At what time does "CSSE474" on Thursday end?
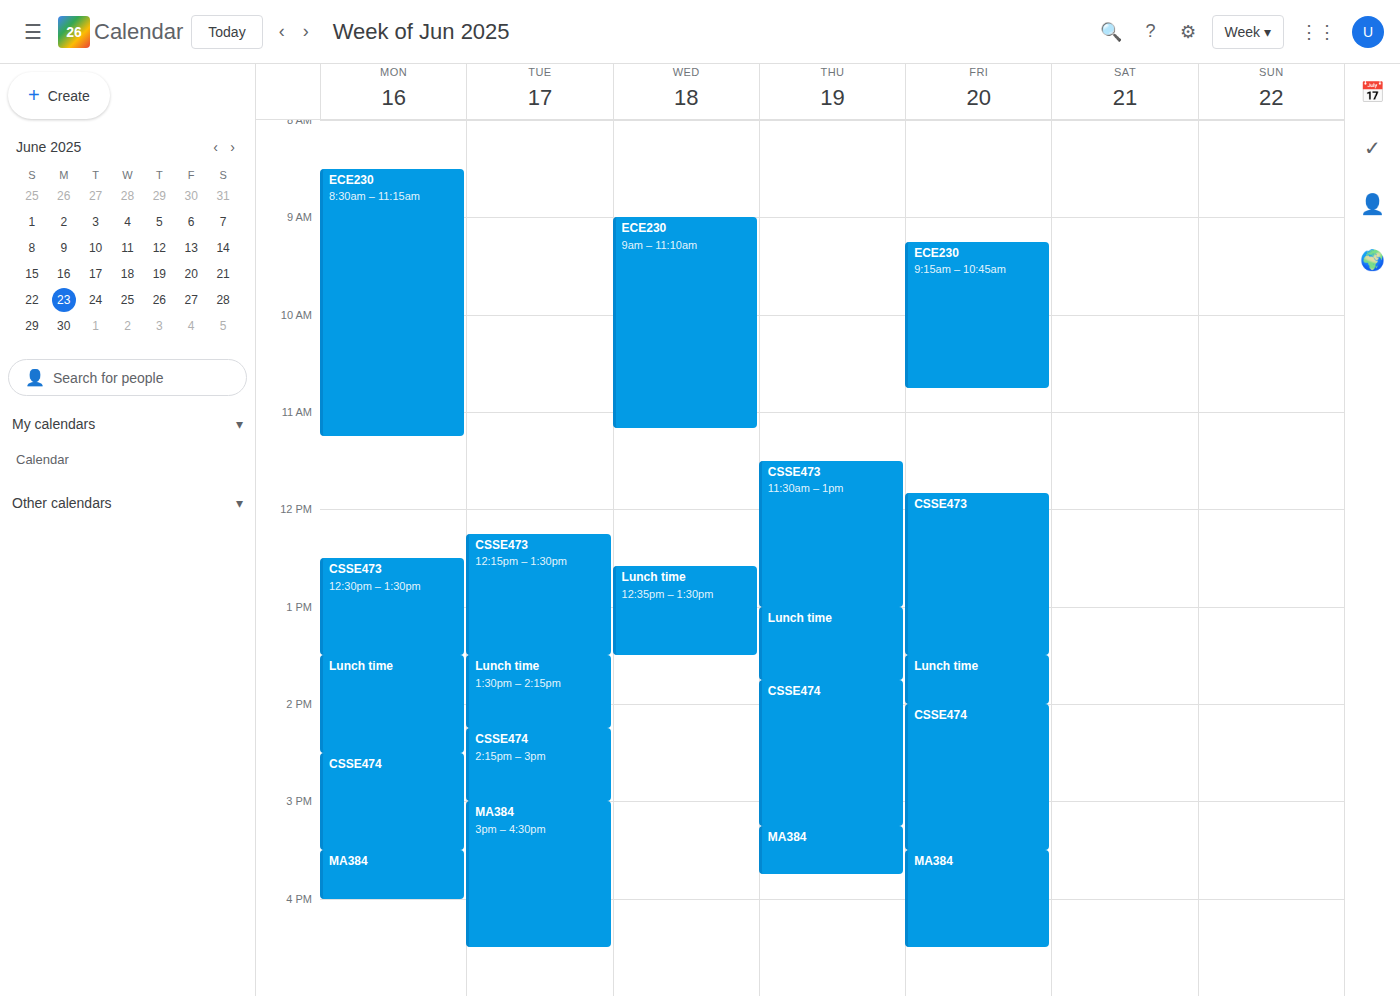
3:15 PM